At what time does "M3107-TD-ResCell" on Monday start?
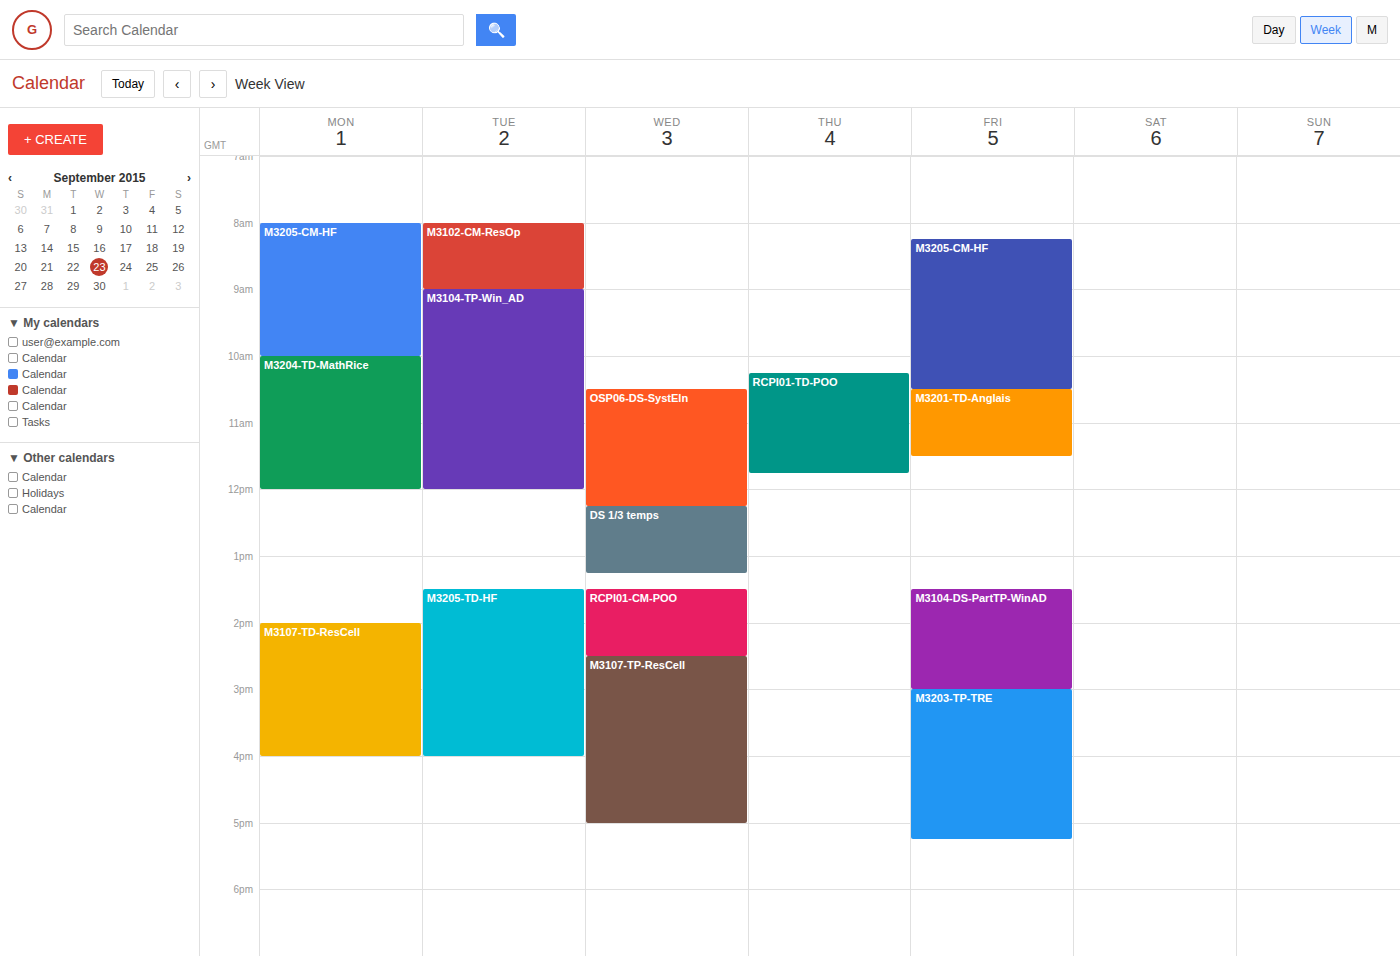
2:00 PM